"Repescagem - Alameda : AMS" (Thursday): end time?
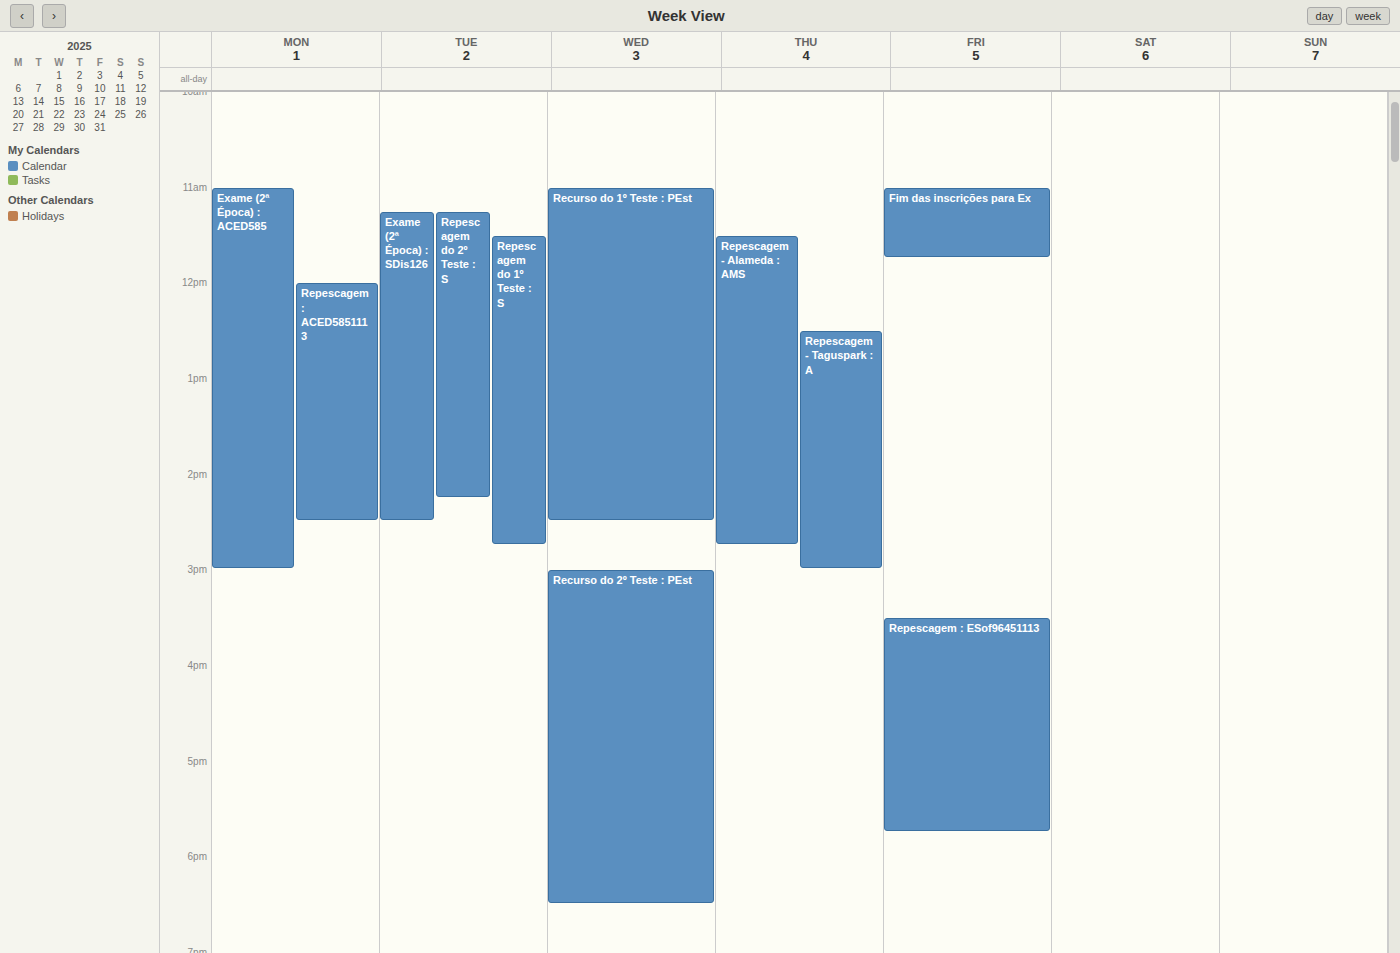
2:45 PM